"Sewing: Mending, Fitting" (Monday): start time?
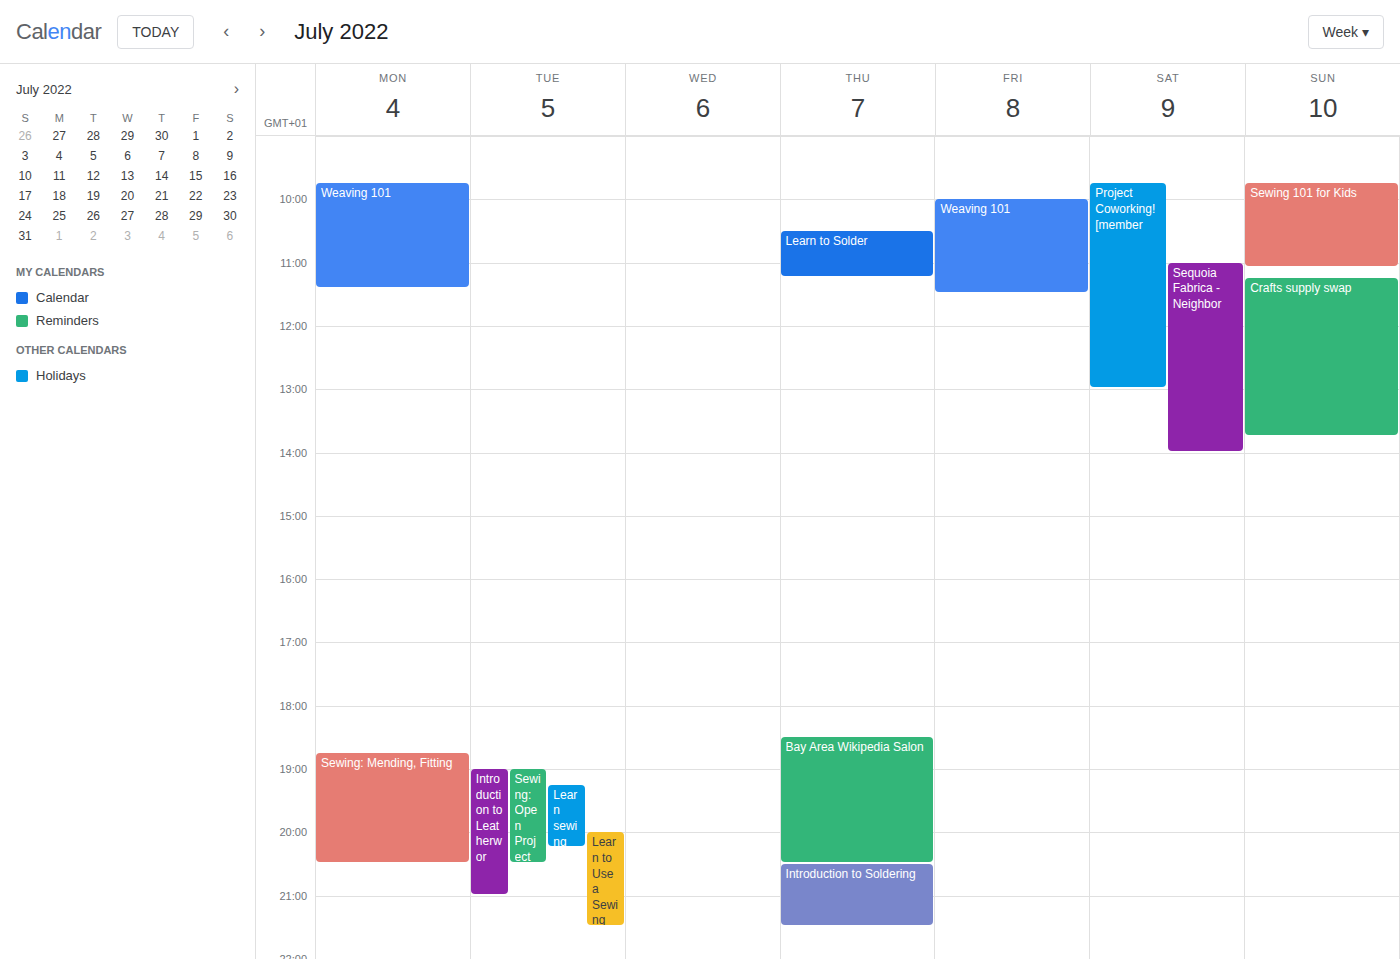
6:45 PM